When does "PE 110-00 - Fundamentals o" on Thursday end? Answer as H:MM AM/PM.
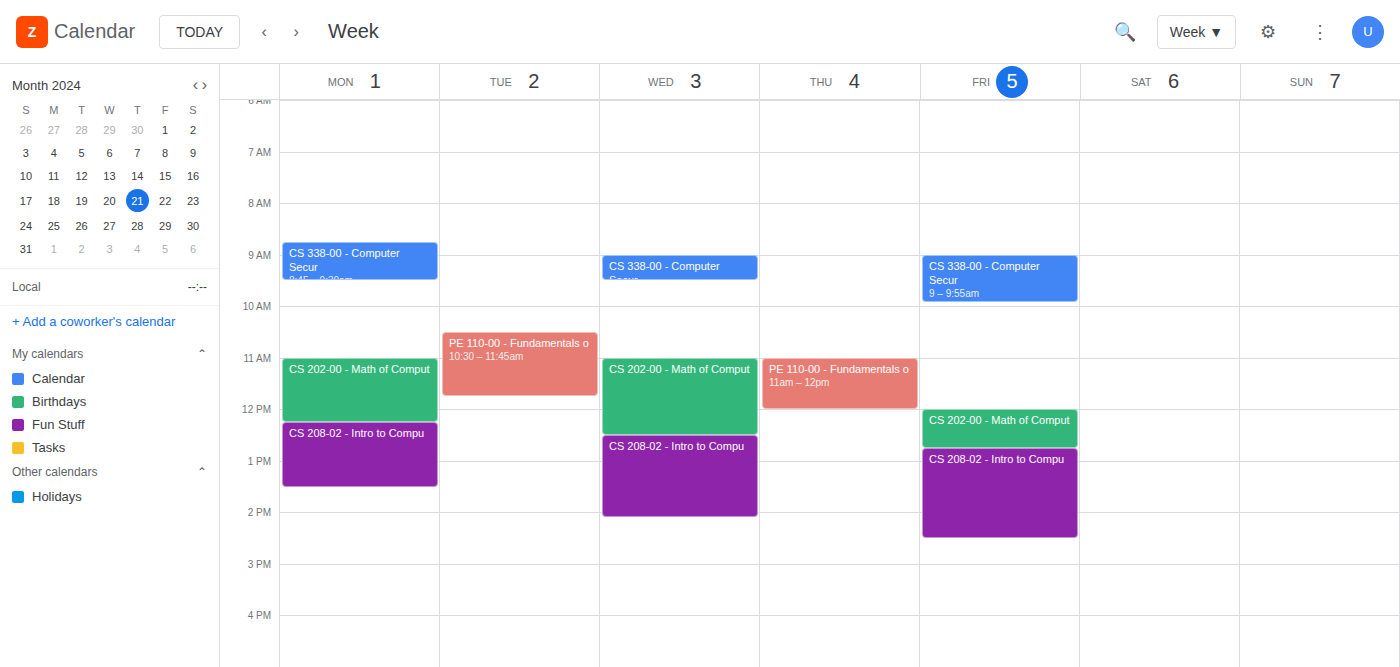
12:00 PM